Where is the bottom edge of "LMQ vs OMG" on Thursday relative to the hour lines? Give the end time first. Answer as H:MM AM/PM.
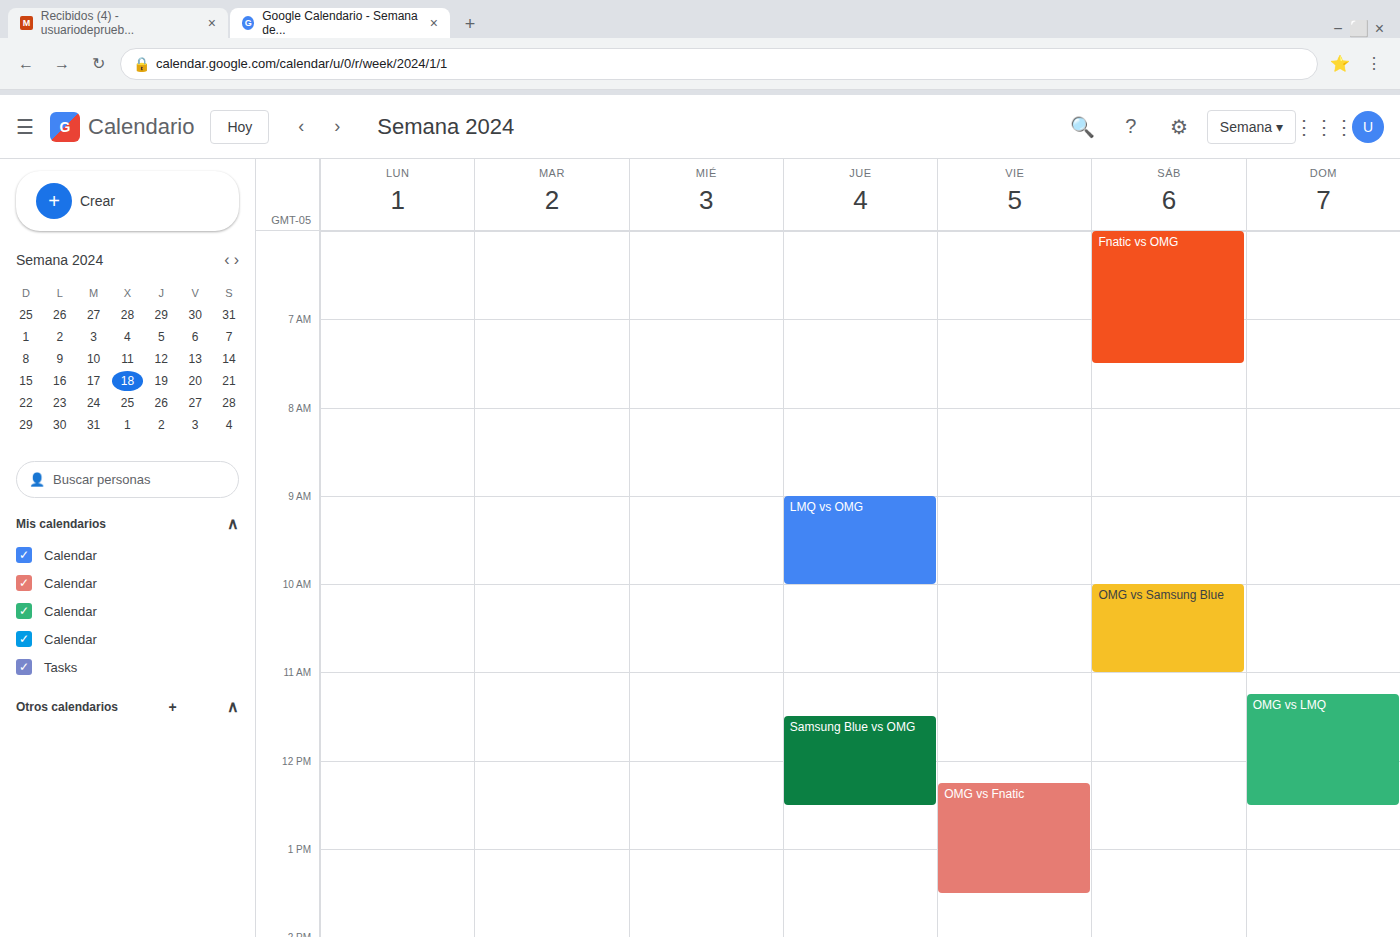
10:00 AM -- exactly on the 10 AM line.